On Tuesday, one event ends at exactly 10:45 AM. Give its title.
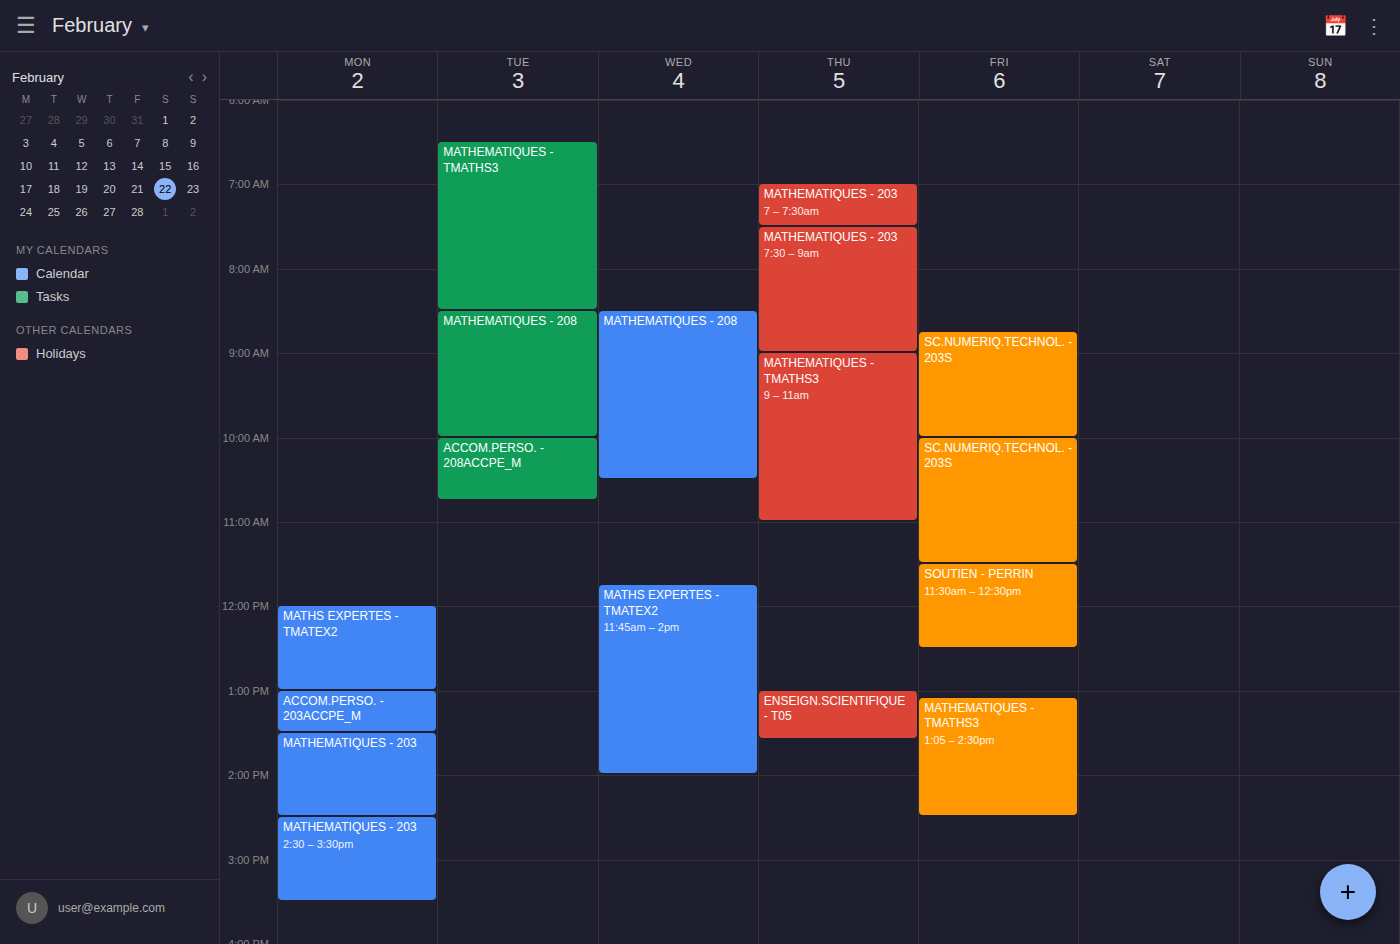
"ACCOM.PERSO. - 208ACCPE_M"